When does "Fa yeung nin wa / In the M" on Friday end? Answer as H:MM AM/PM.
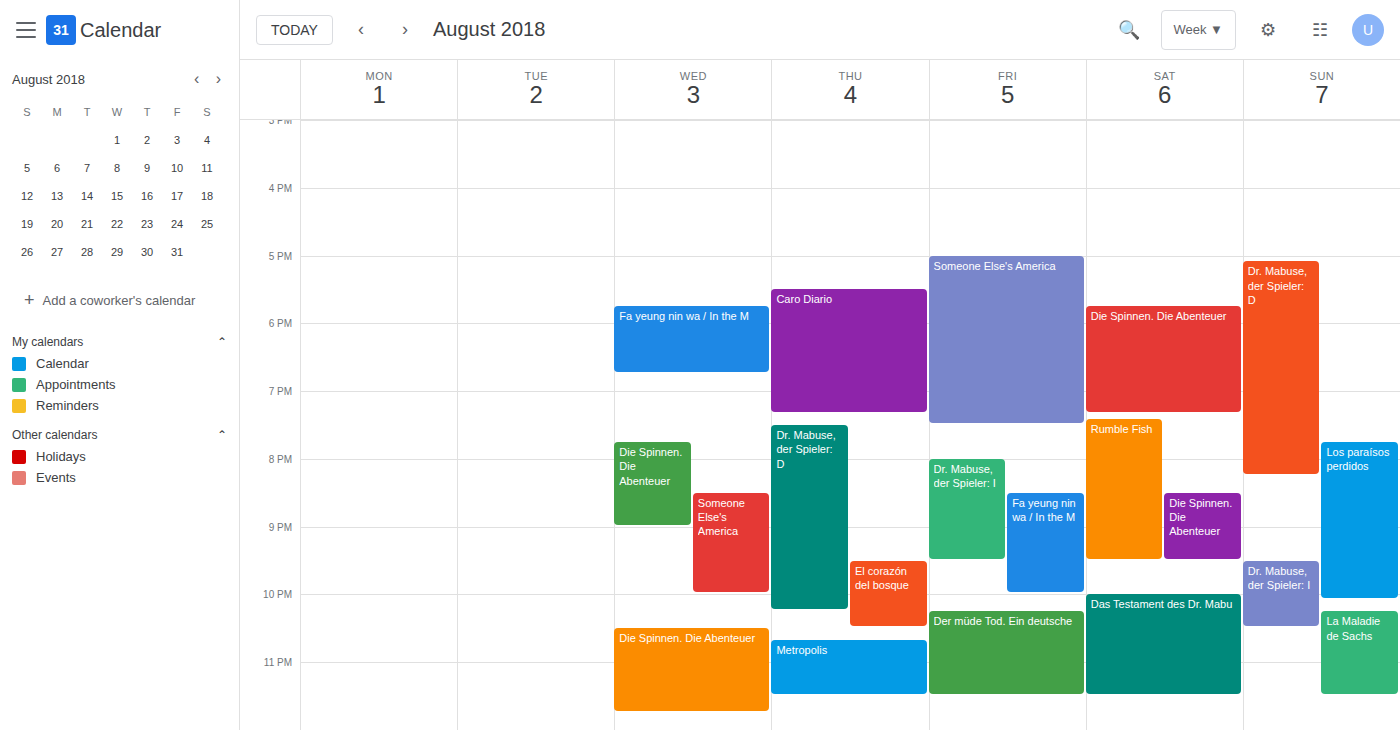
10:00 PM